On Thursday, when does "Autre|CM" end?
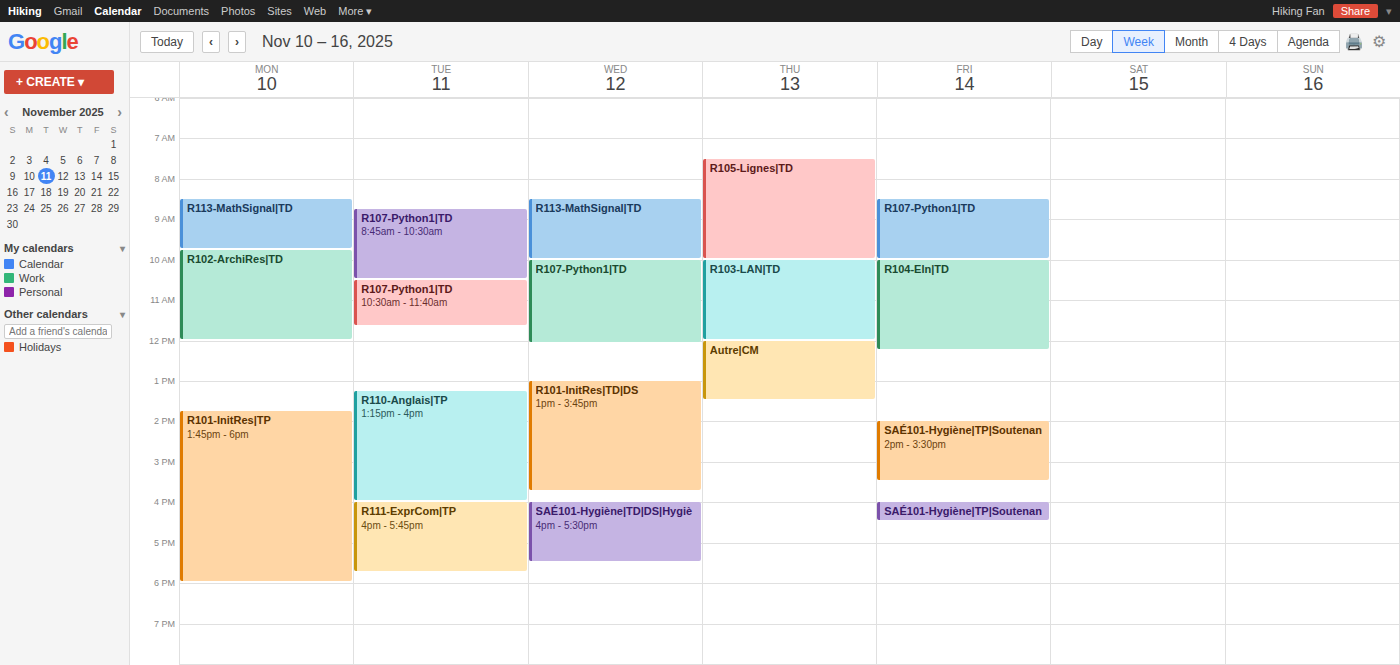
1:30 PM